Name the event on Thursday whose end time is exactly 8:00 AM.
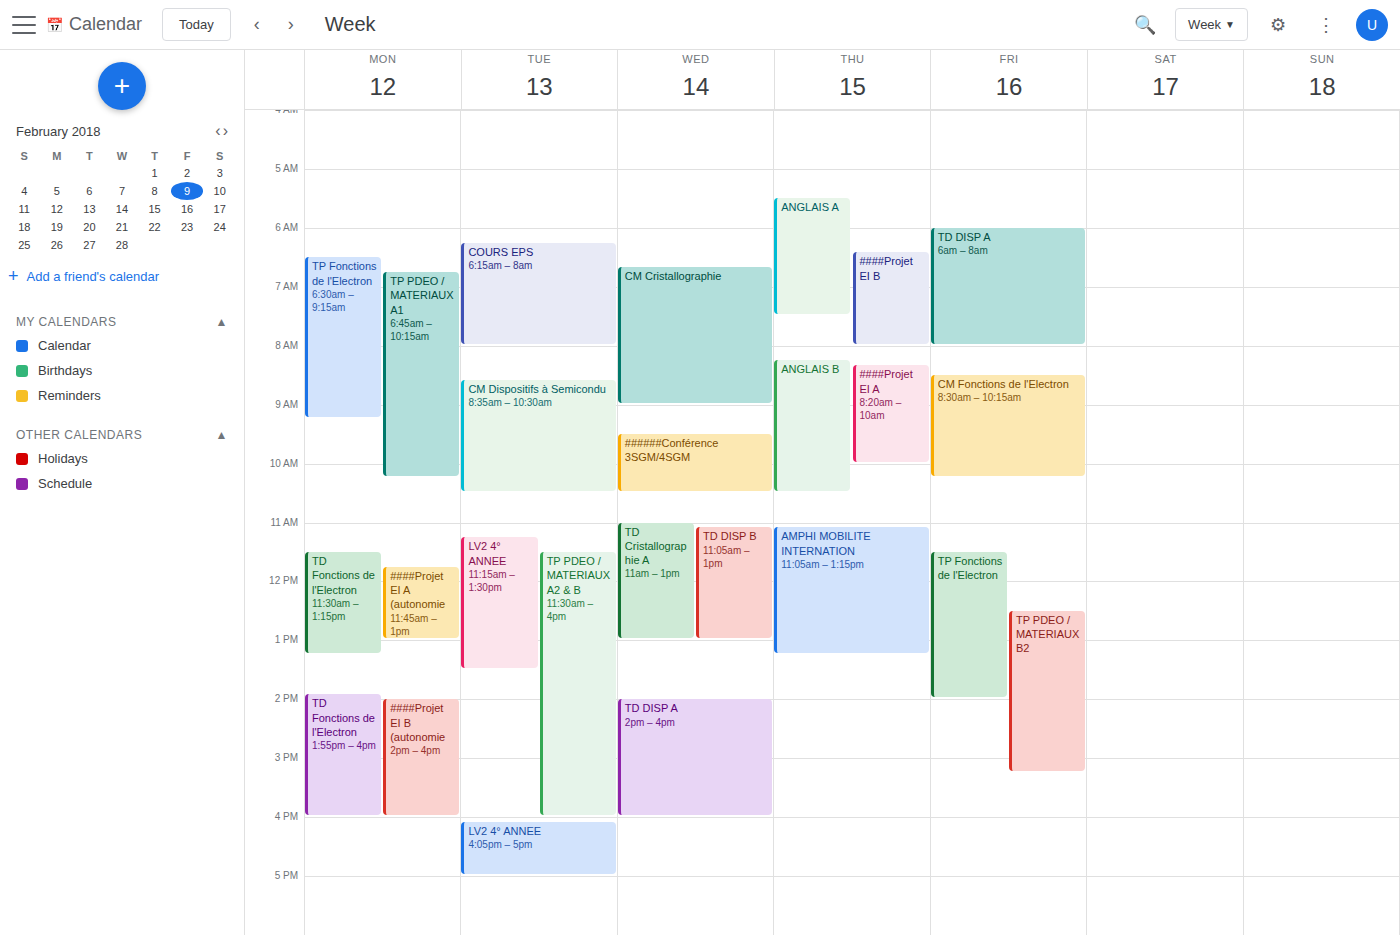
"####Projet EI B"